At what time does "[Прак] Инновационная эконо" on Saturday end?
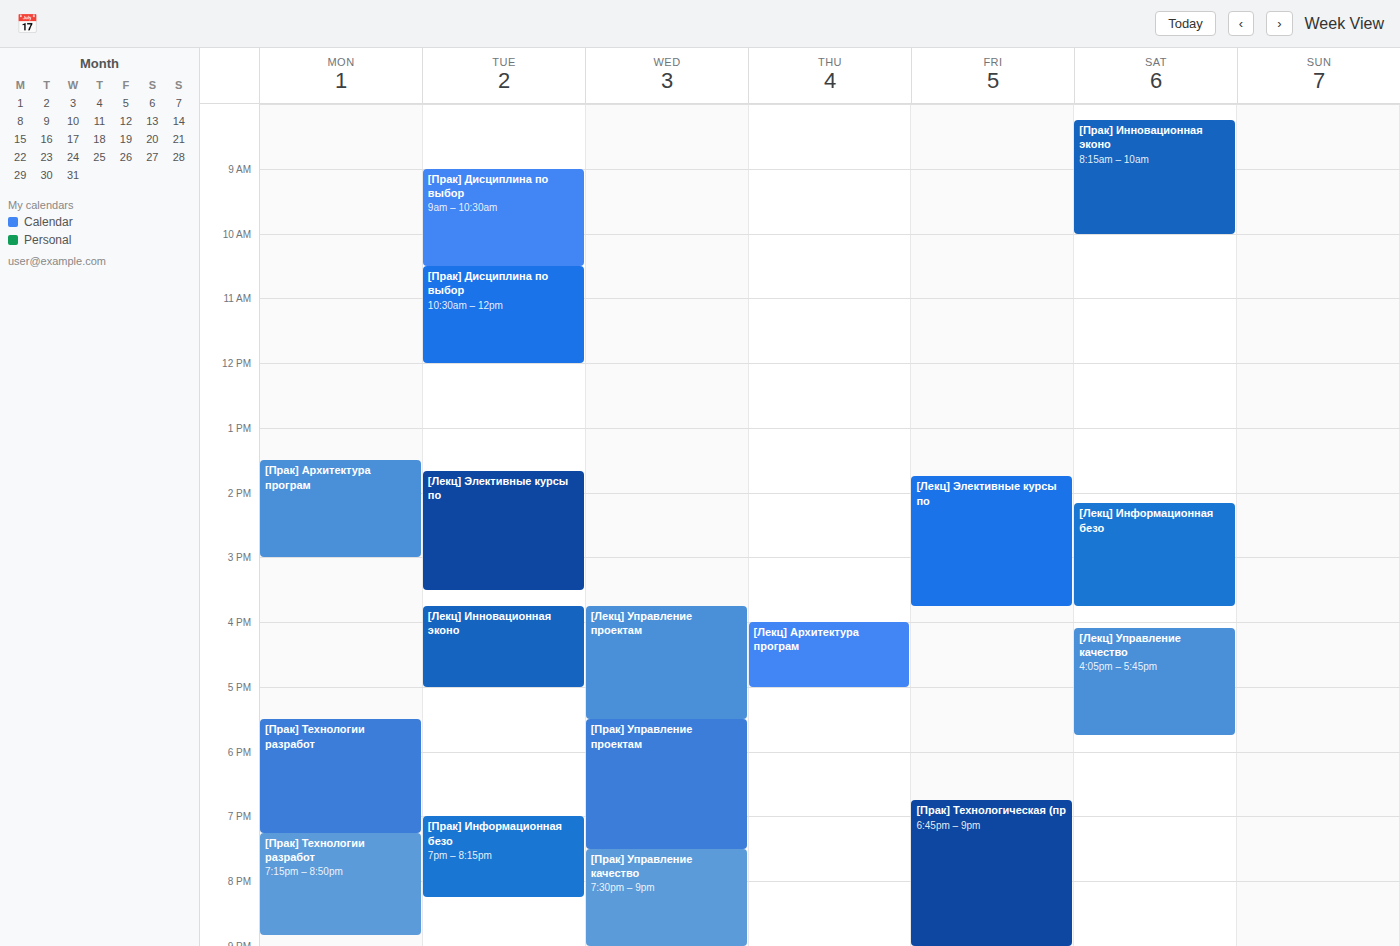
10:00 AM